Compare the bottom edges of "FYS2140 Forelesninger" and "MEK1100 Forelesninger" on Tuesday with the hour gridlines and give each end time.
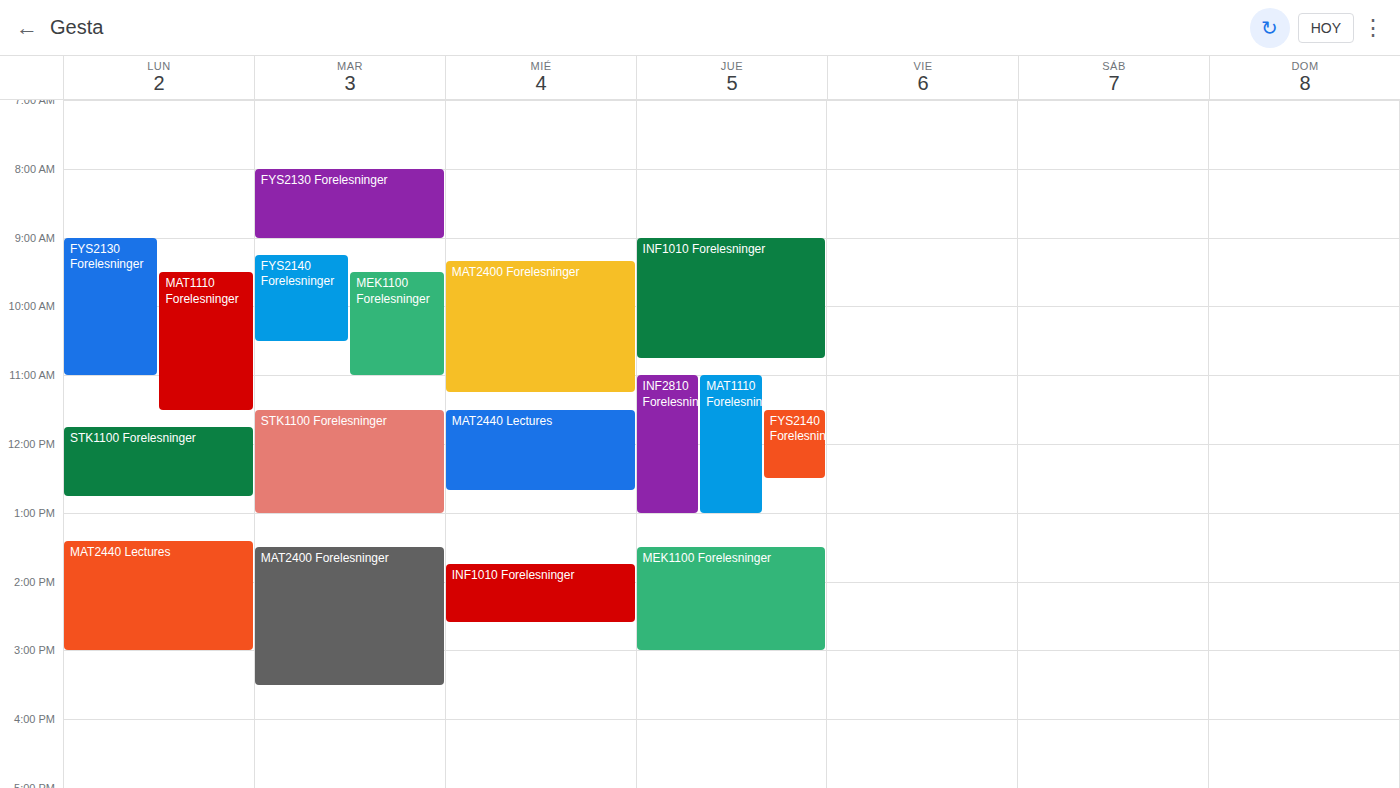
"FYS2140 Forelesninger": 10:30 AM, halfway between the 10 AM and 11 AM lines. "MEK1100 Forelesninger": 11:00 AM, exactly on the 11 AM line.